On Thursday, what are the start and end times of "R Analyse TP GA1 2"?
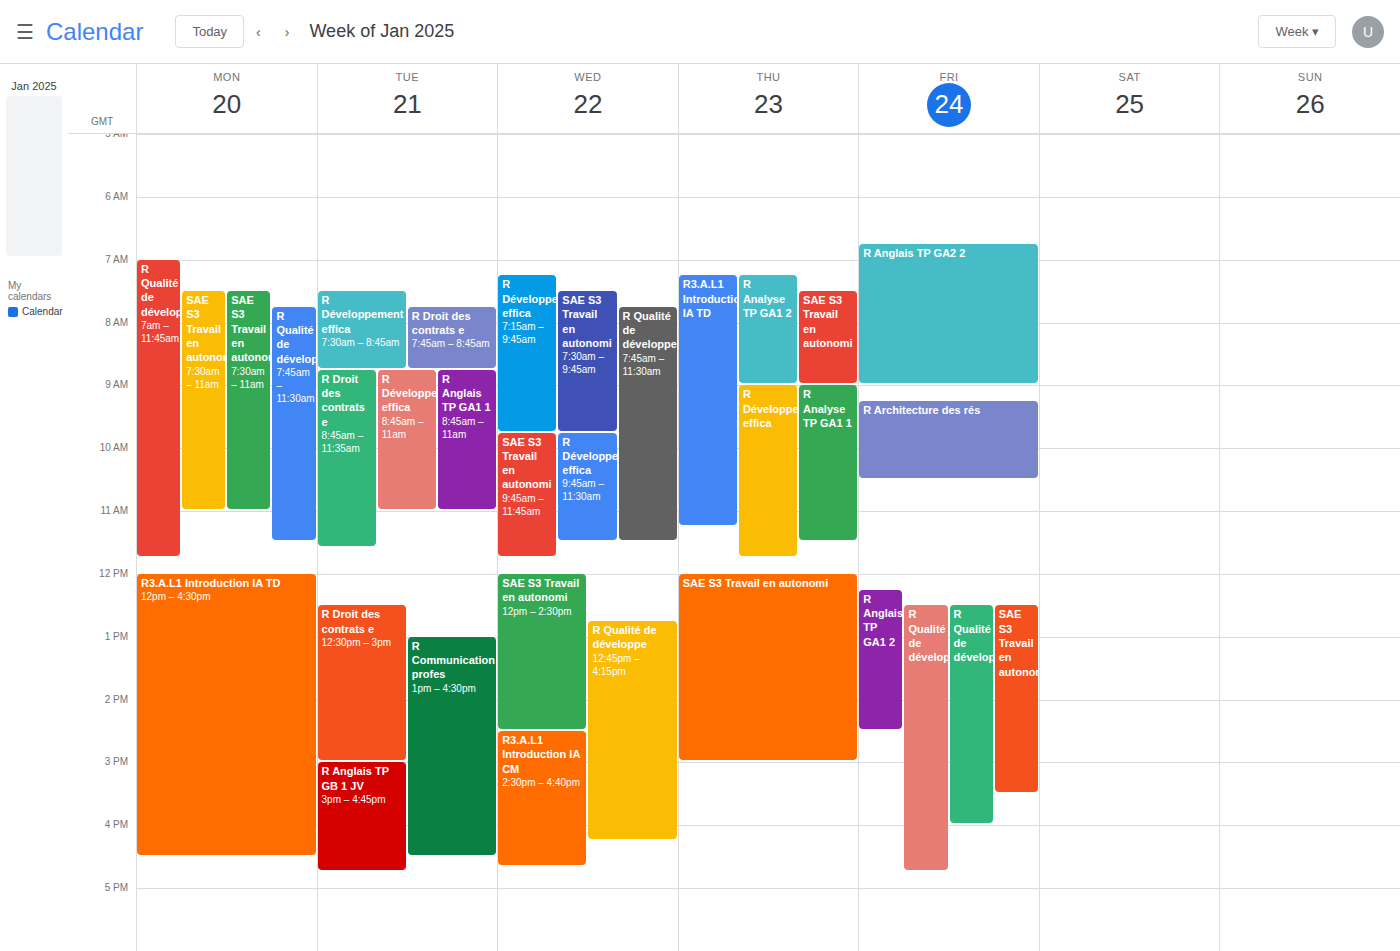
07:15 to 09:00